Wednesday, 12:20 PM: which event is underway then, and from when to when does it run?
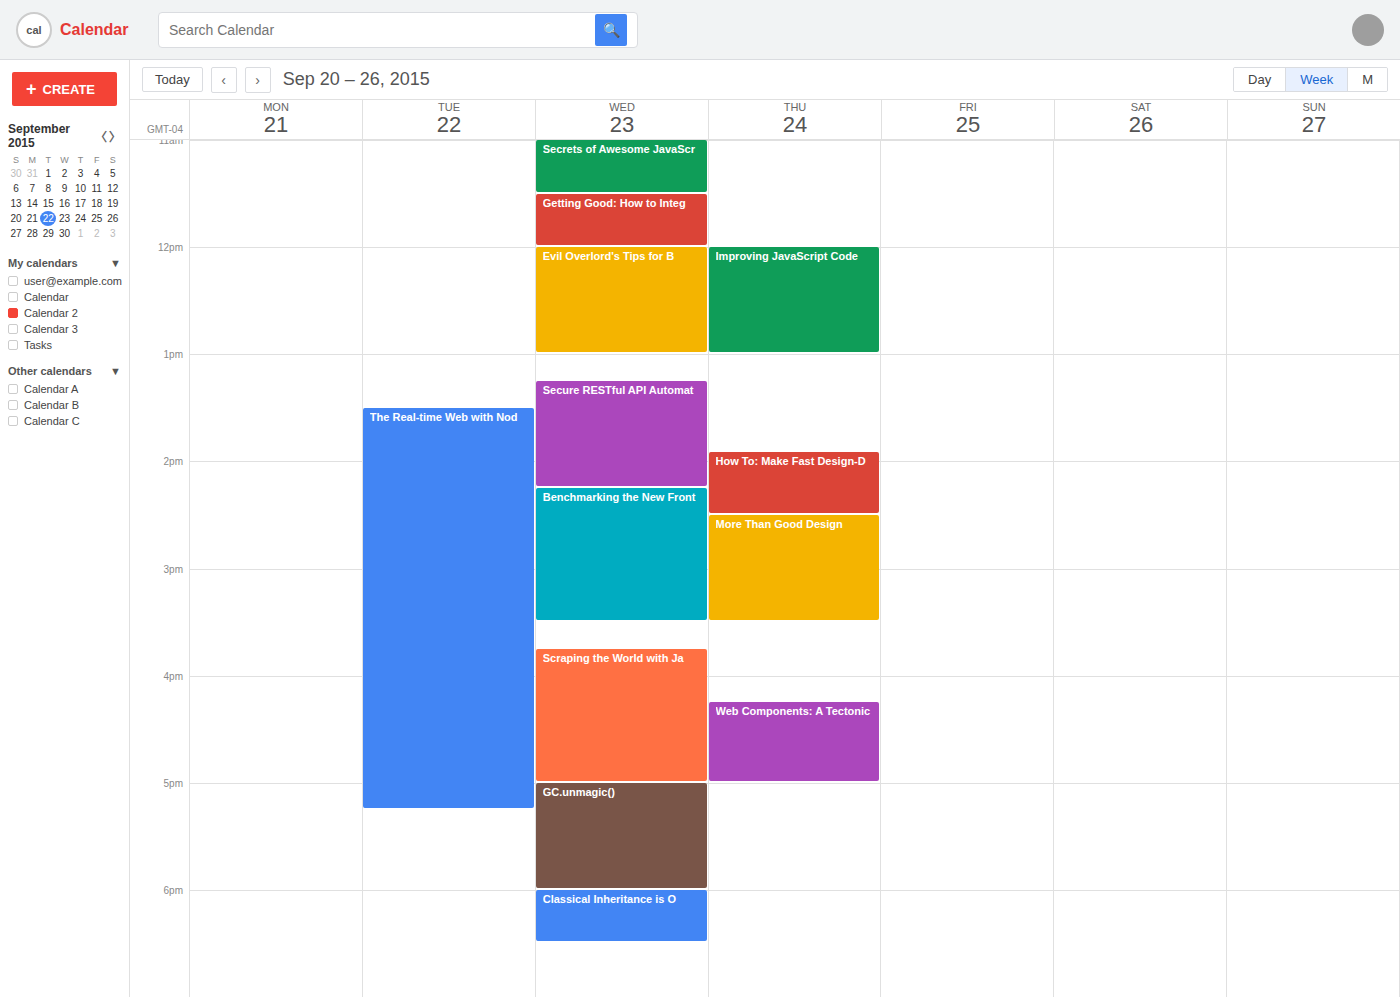
"Evil Overlord's Tips for B", 12:00 PM to 1:00 PM